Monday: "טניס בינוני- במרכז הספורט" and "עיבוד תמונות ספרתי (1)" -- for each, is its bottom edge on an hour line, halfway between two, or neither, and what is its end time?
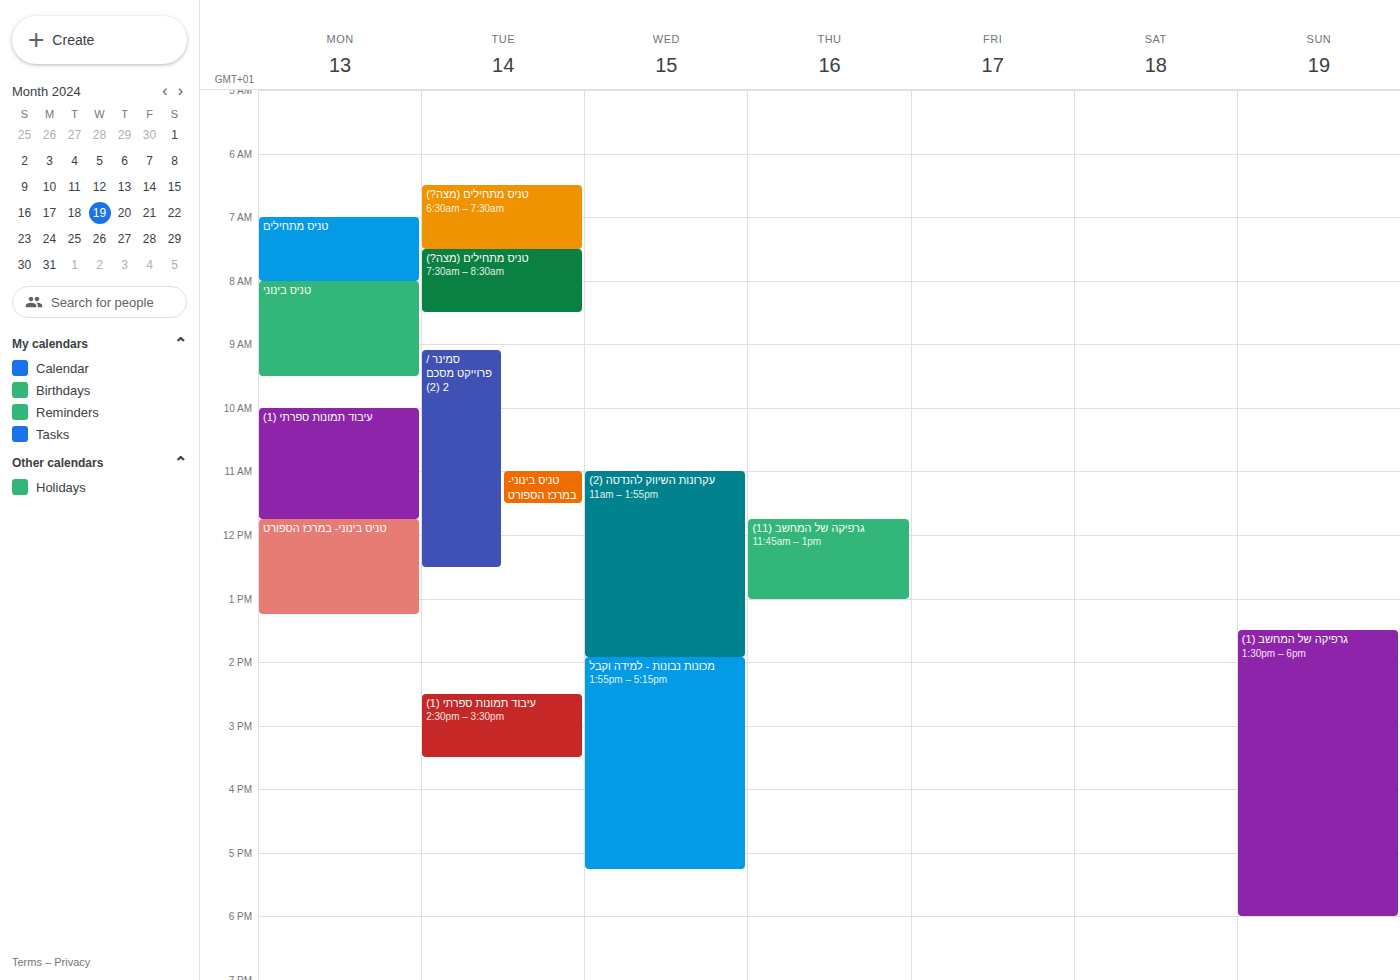
"טניס בינוני- במרכז הספורט": 13:15, neither: a quarter of the way from the 13:00 line to the 14:00 line. "עיבוד תמונות ספרתי (1)": 11:45, neither: three quarters of the way from the 11:00 line to the 12:00 line.